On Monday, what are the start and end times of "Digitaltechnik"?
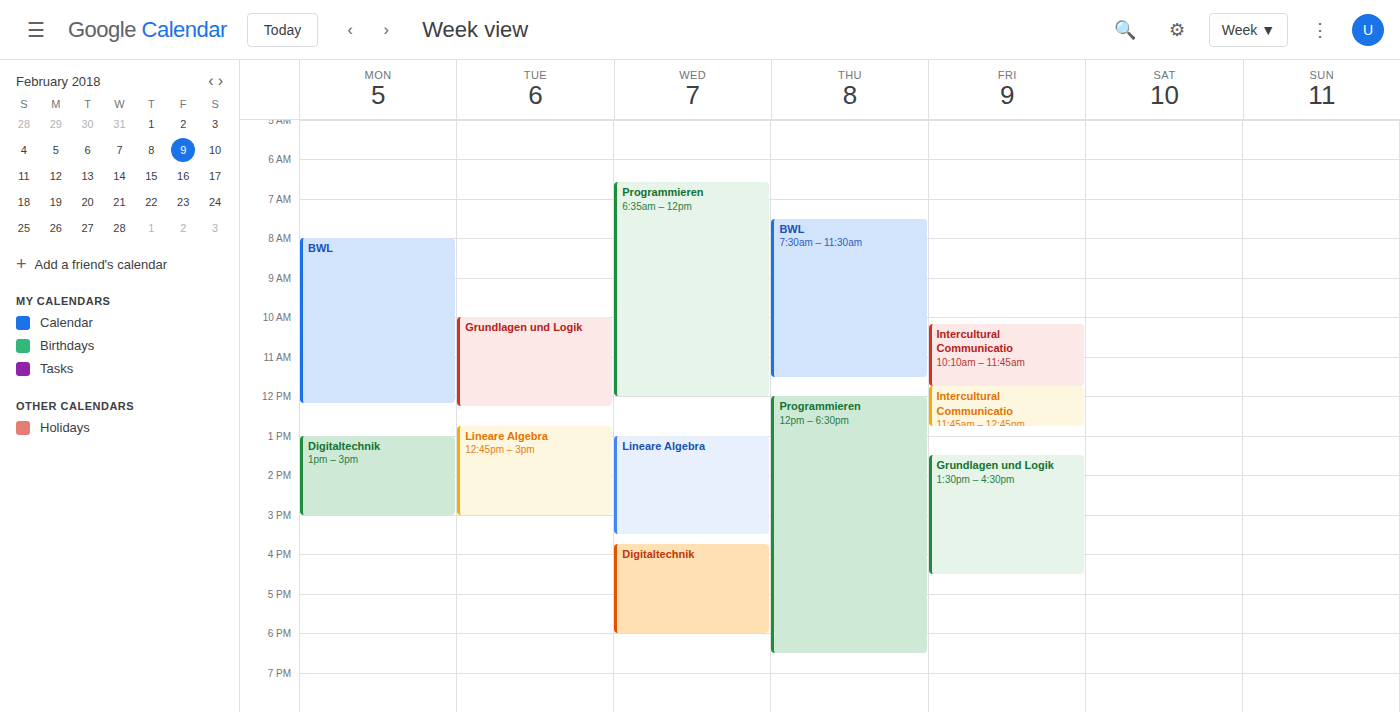
1:00 PM to 3:00 PM